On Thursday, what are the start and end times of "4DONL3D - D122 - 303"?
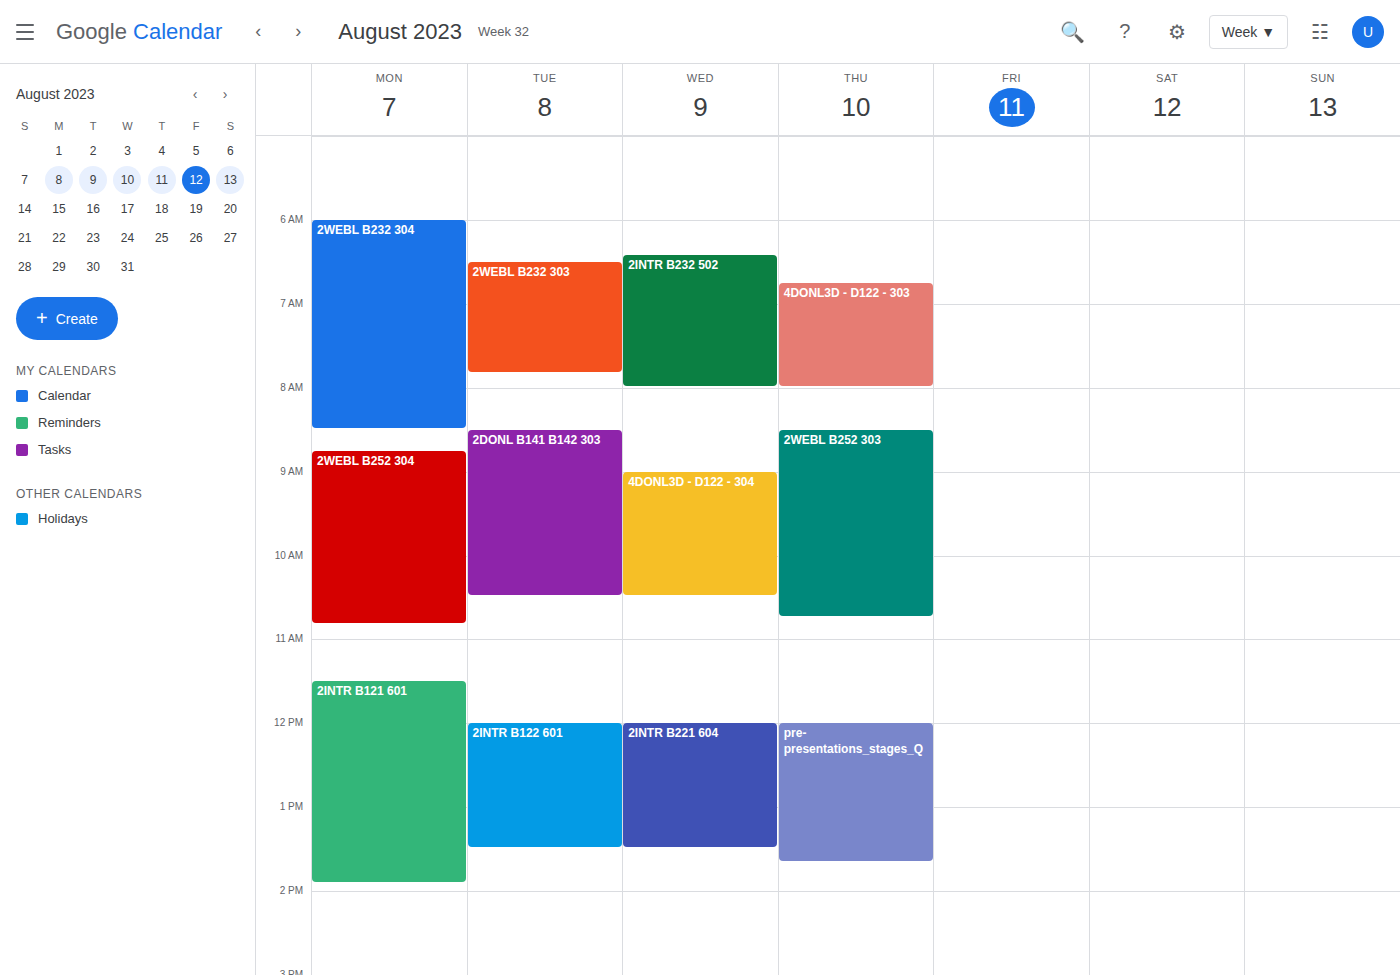
6:45 AM to 8:00 AM